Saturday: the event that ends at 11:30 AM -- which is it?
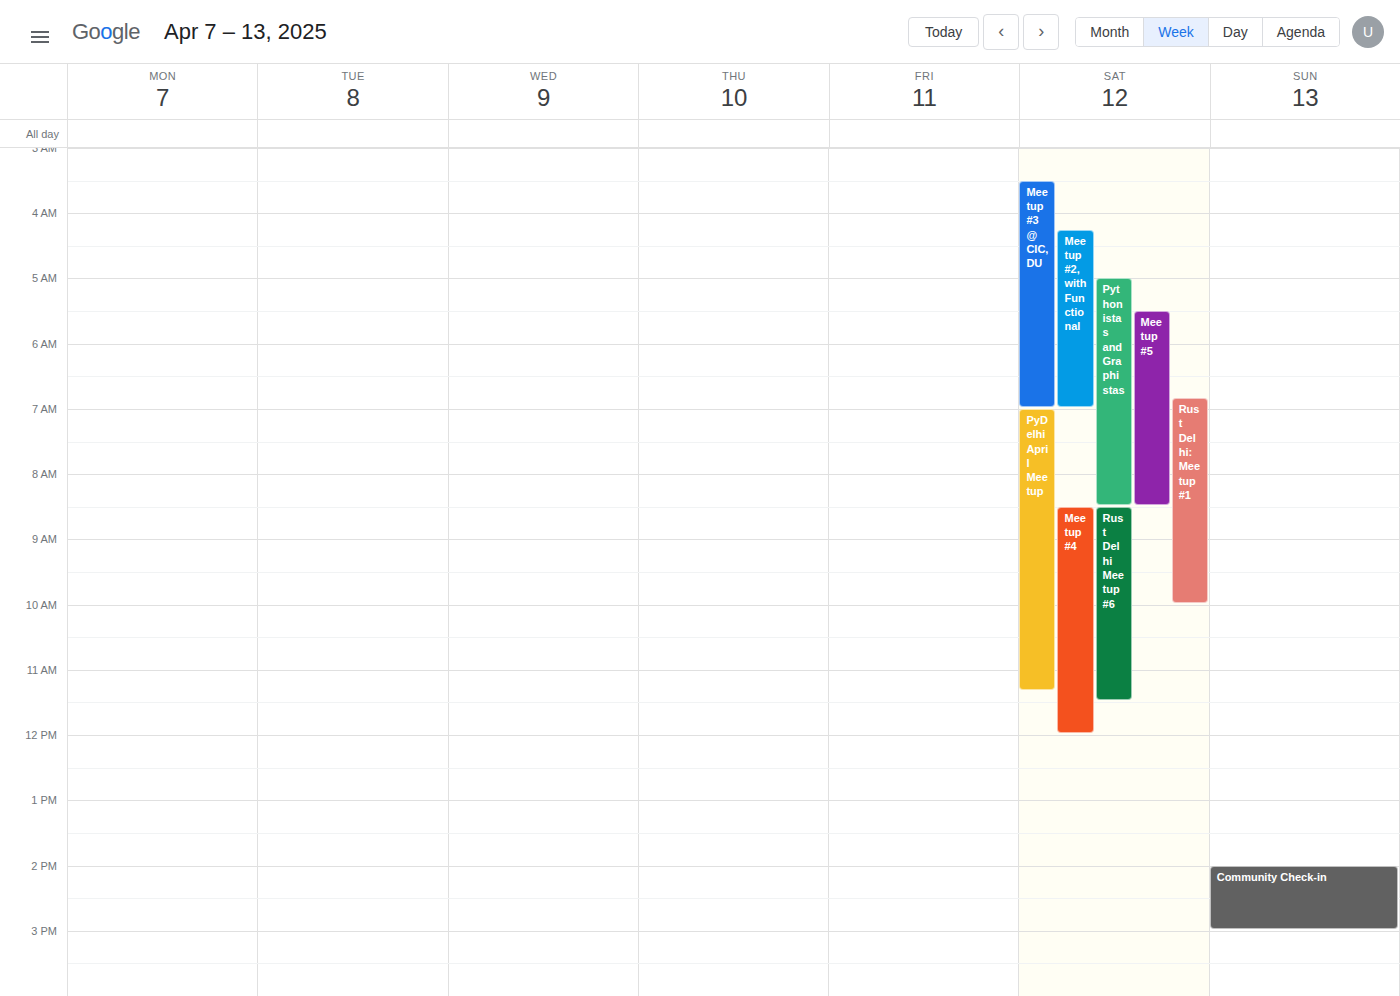
"Rust Delhi Meetup #6"